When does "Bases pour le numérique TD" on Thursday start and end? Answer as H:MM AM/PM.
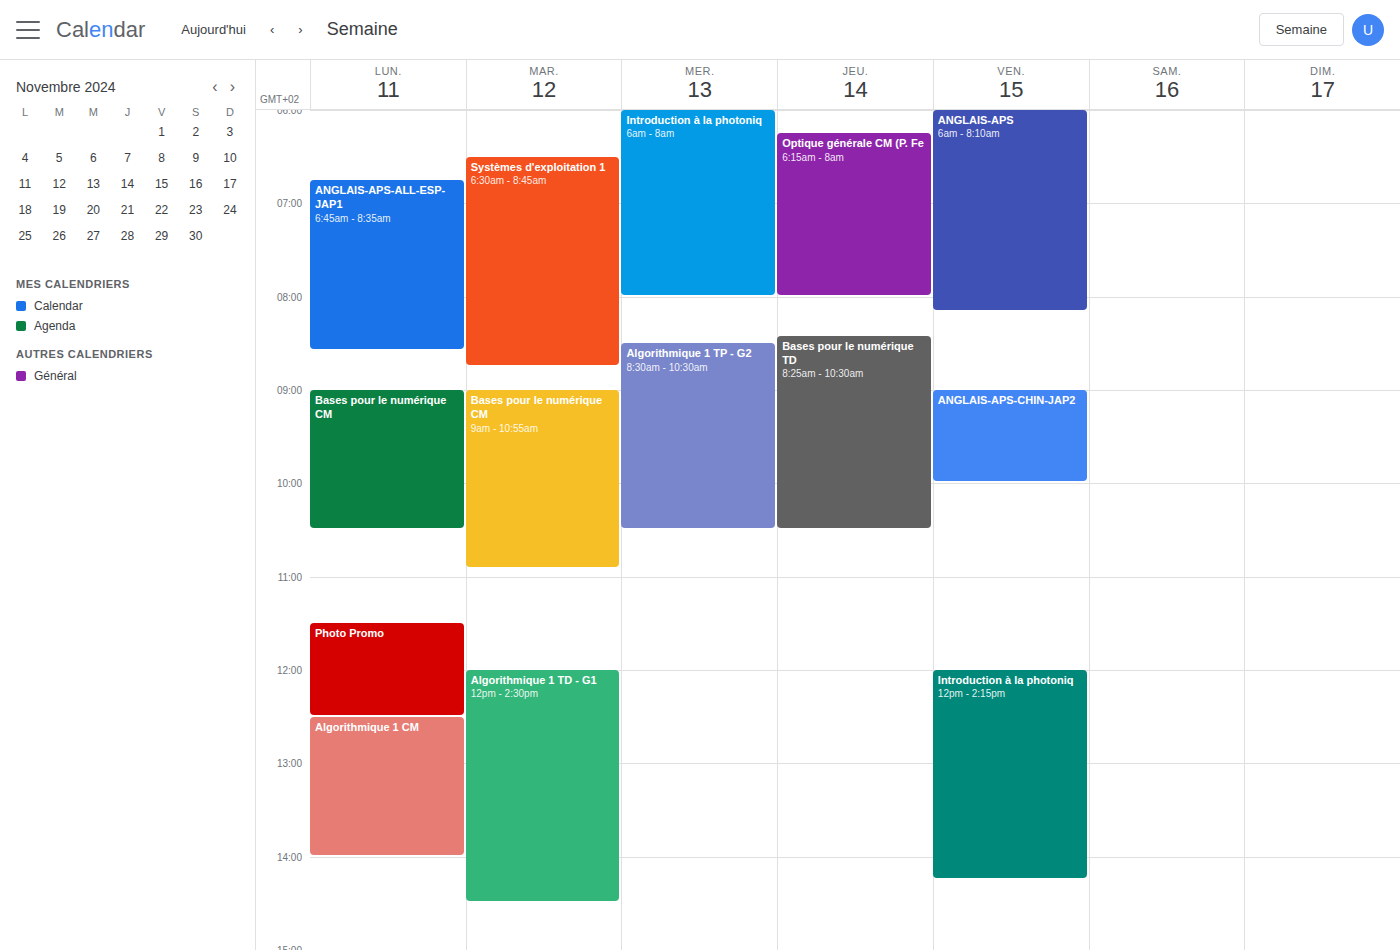
8:25 AM to 10:30 AM